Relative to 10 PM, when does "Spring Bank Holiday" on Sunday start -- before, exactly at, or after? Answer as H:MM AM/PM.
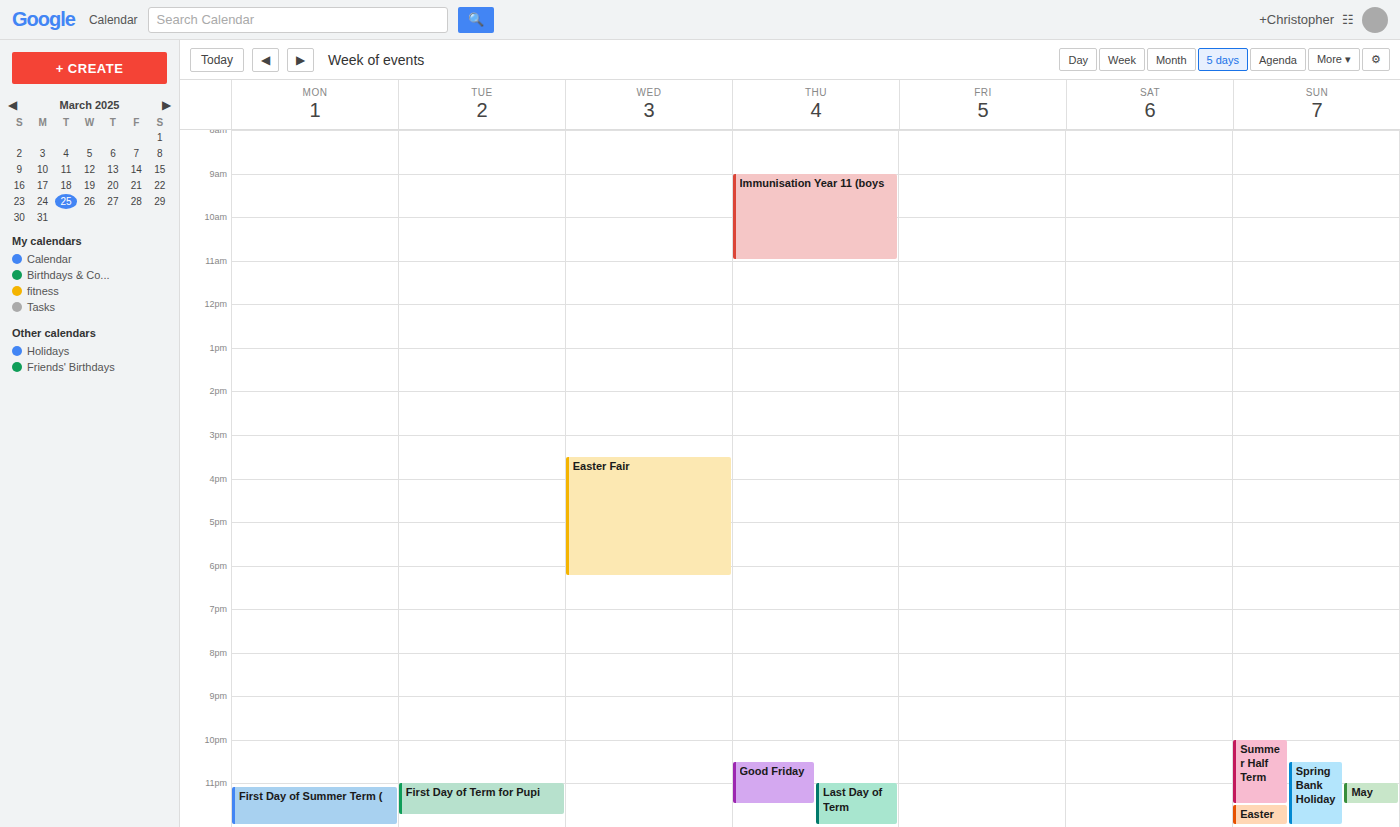
10:30 PM -- after 10 PM, 30 minutes below the 10 PM line.